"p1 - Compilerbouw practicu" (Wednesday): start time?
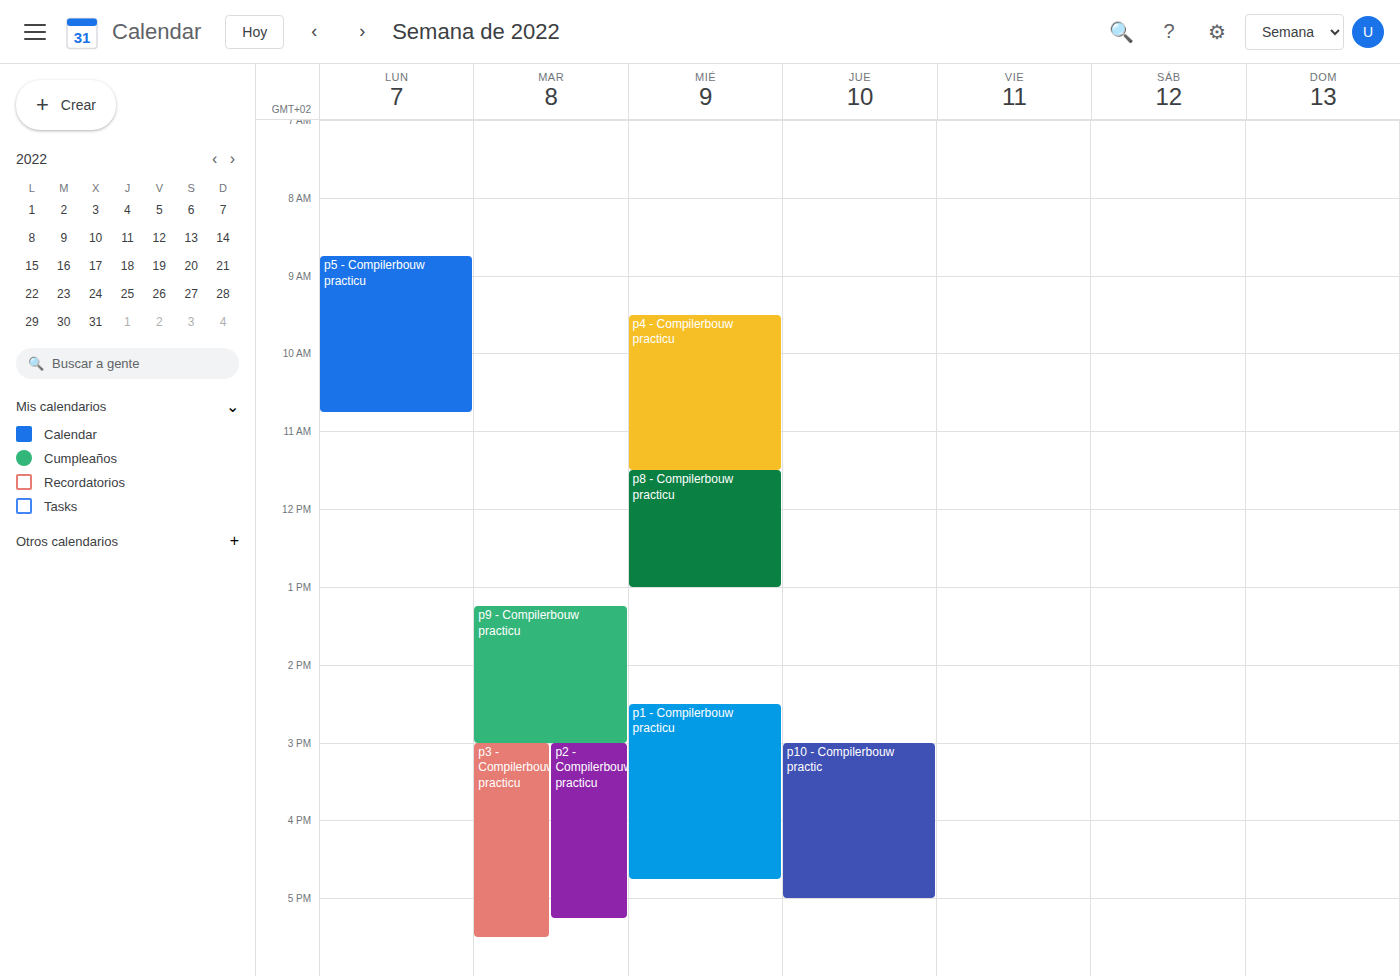
2:30 PM